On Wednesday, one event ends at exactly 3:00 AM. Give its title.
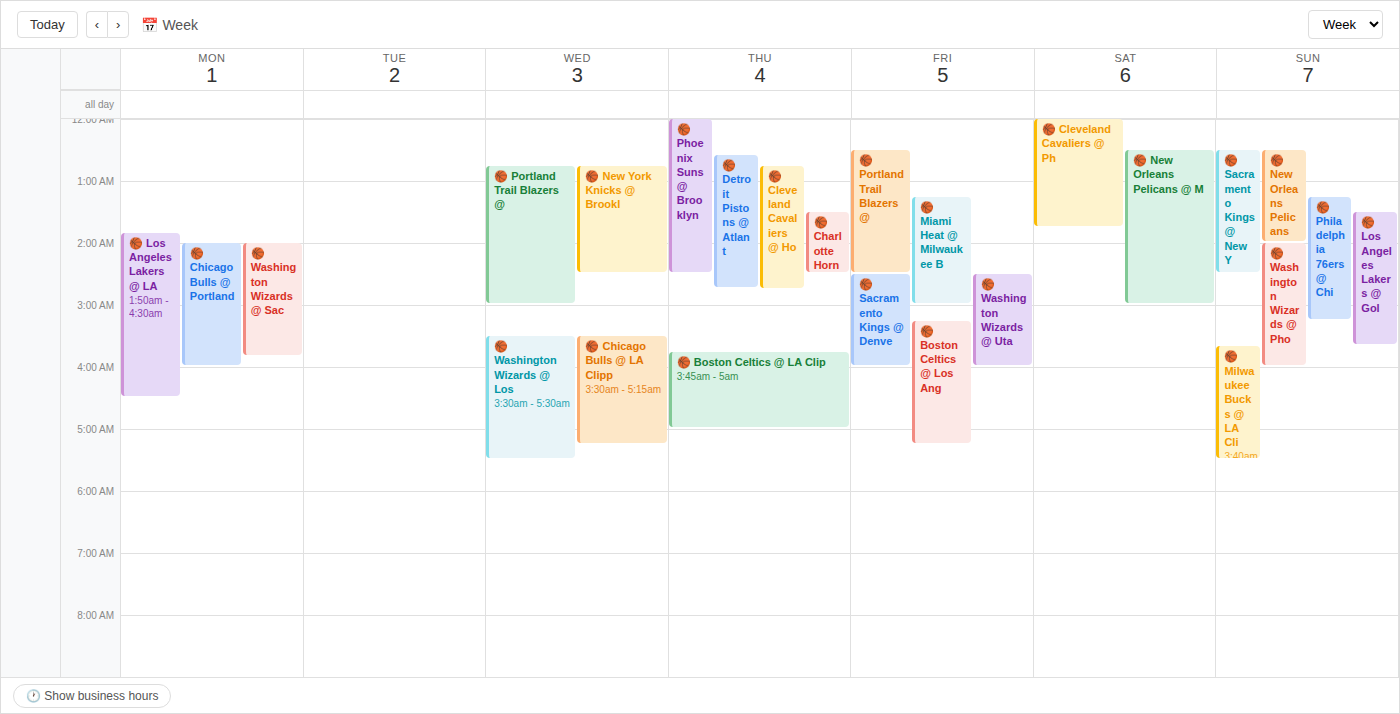
"🏀 Portland Trail Blazers @"